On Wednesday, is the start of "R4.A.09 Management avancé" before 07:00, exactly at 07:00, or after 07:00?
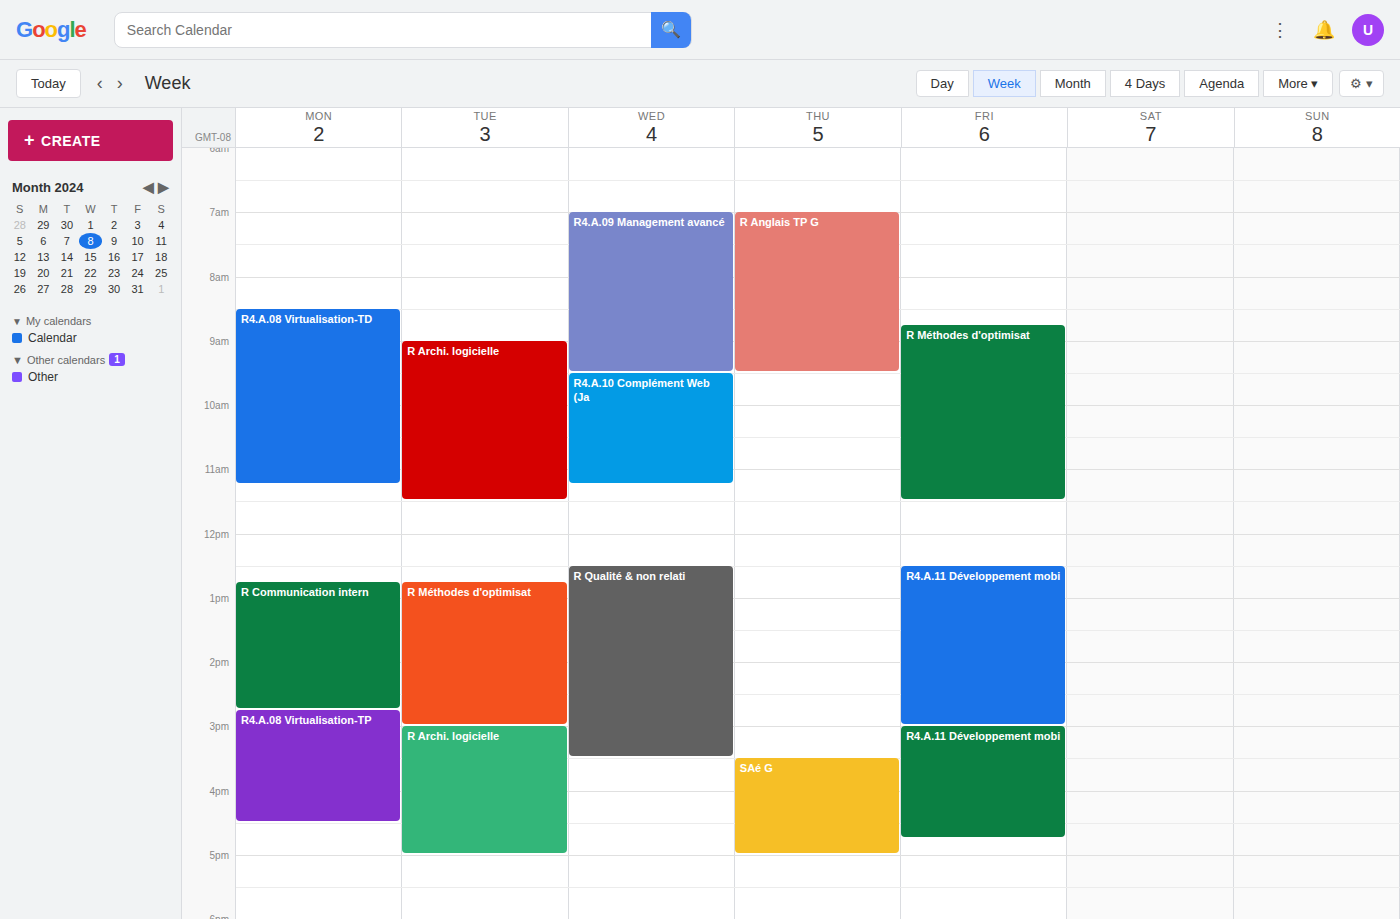
07:00 -- exactly at 07:00, on the 07:00 line.